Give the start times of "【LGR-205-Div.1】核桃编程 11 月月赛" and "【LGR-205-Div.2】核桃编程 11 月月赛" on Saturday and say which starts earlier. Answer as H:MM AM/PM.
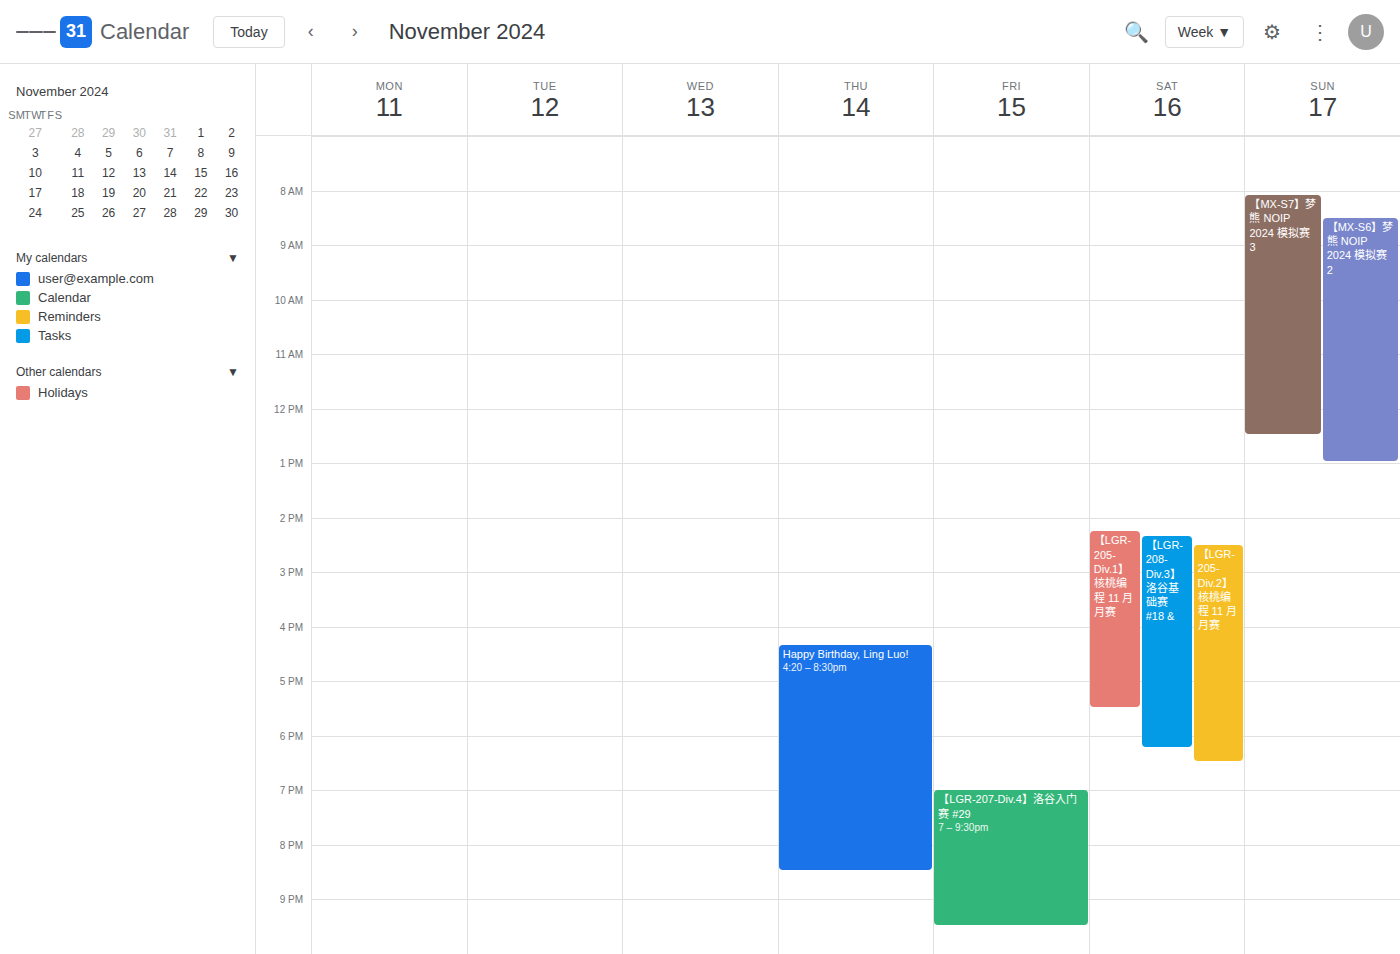
"【LGR-205-Div.1】核桃编程 11 月月赛" 2:15 PM; "【LGR-205-Div.2】核桃编程 11 月月赛" 2:30 PM.